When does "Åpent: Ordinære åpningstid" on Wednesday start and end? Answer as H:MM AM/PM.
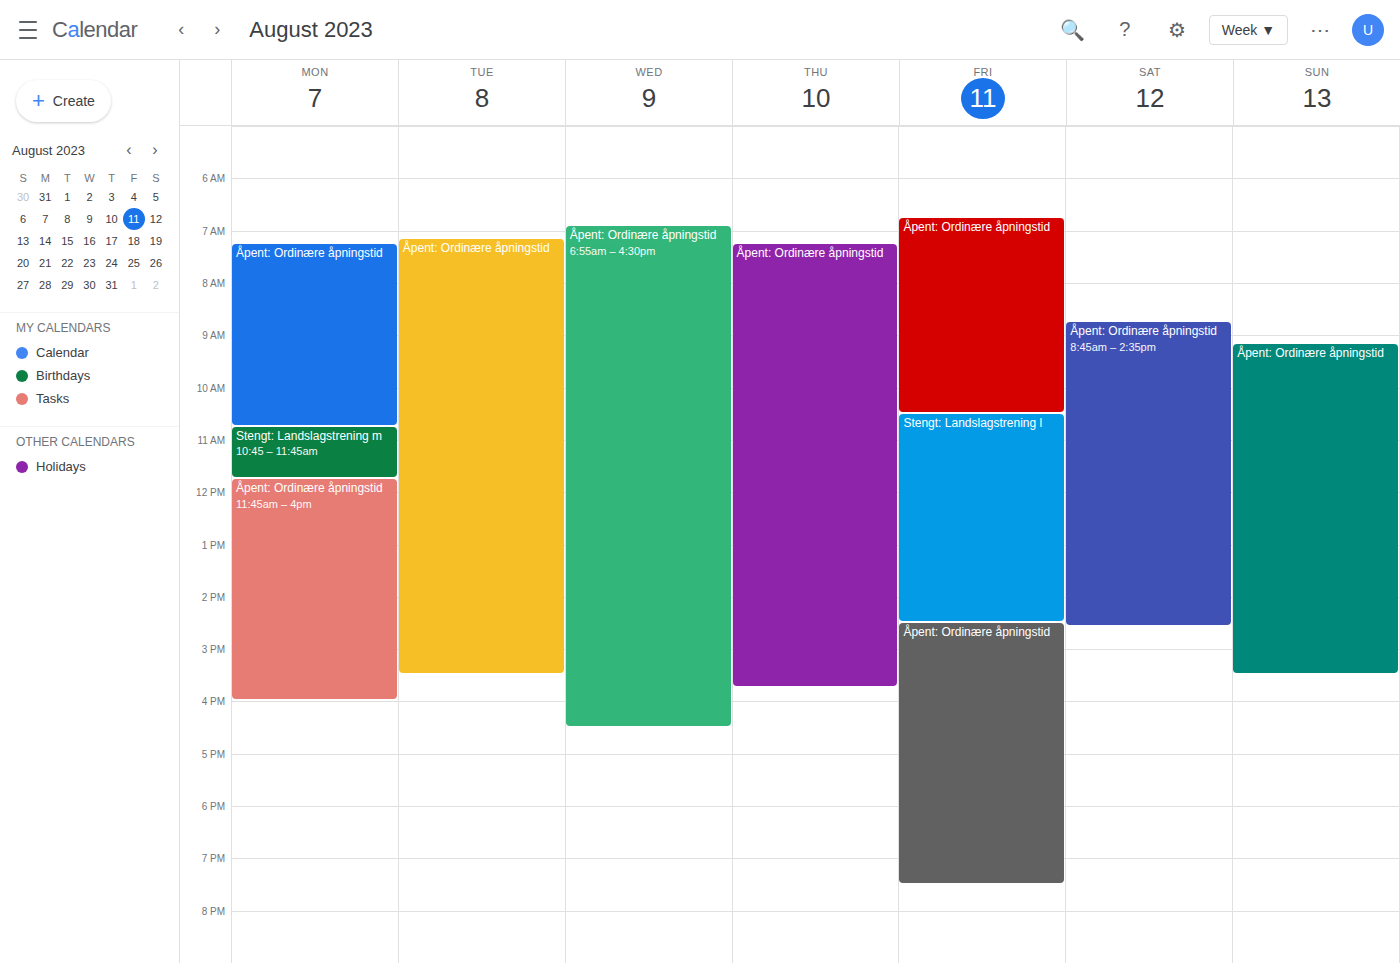
6:55 AM to 4:30 PM